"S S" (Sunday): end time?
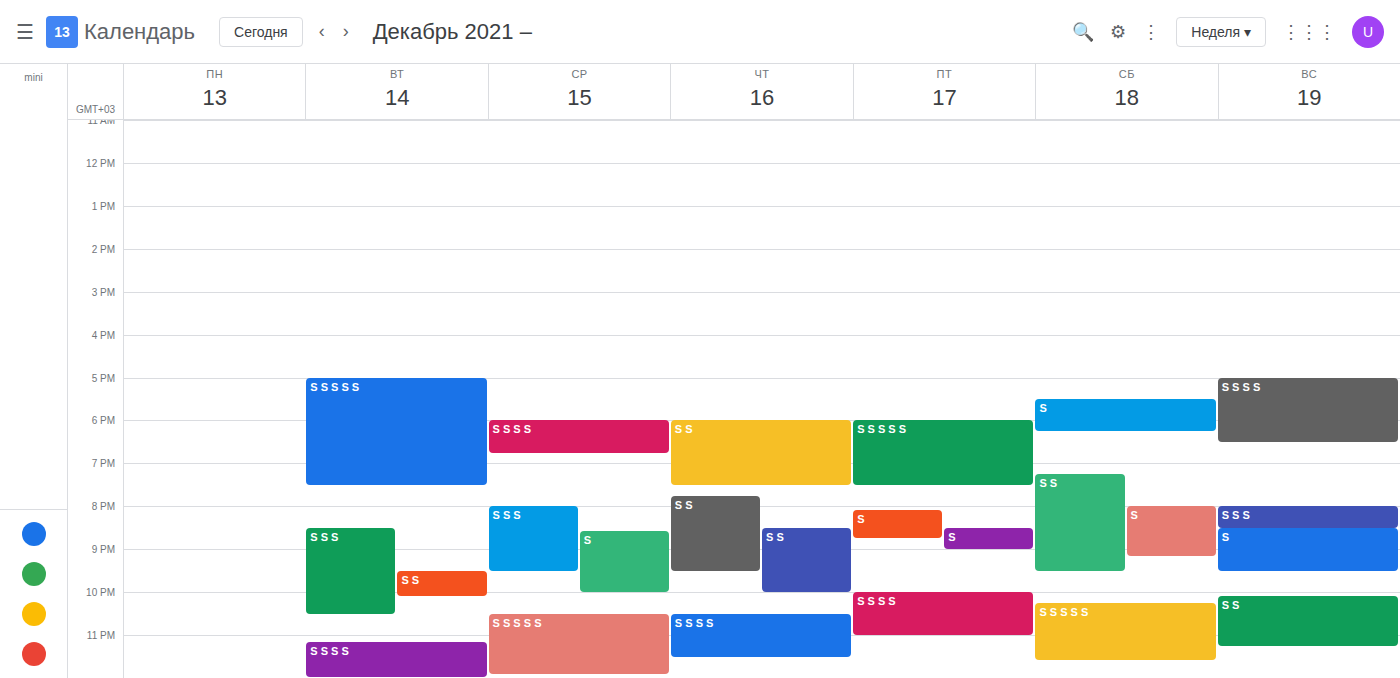
11:15 PM